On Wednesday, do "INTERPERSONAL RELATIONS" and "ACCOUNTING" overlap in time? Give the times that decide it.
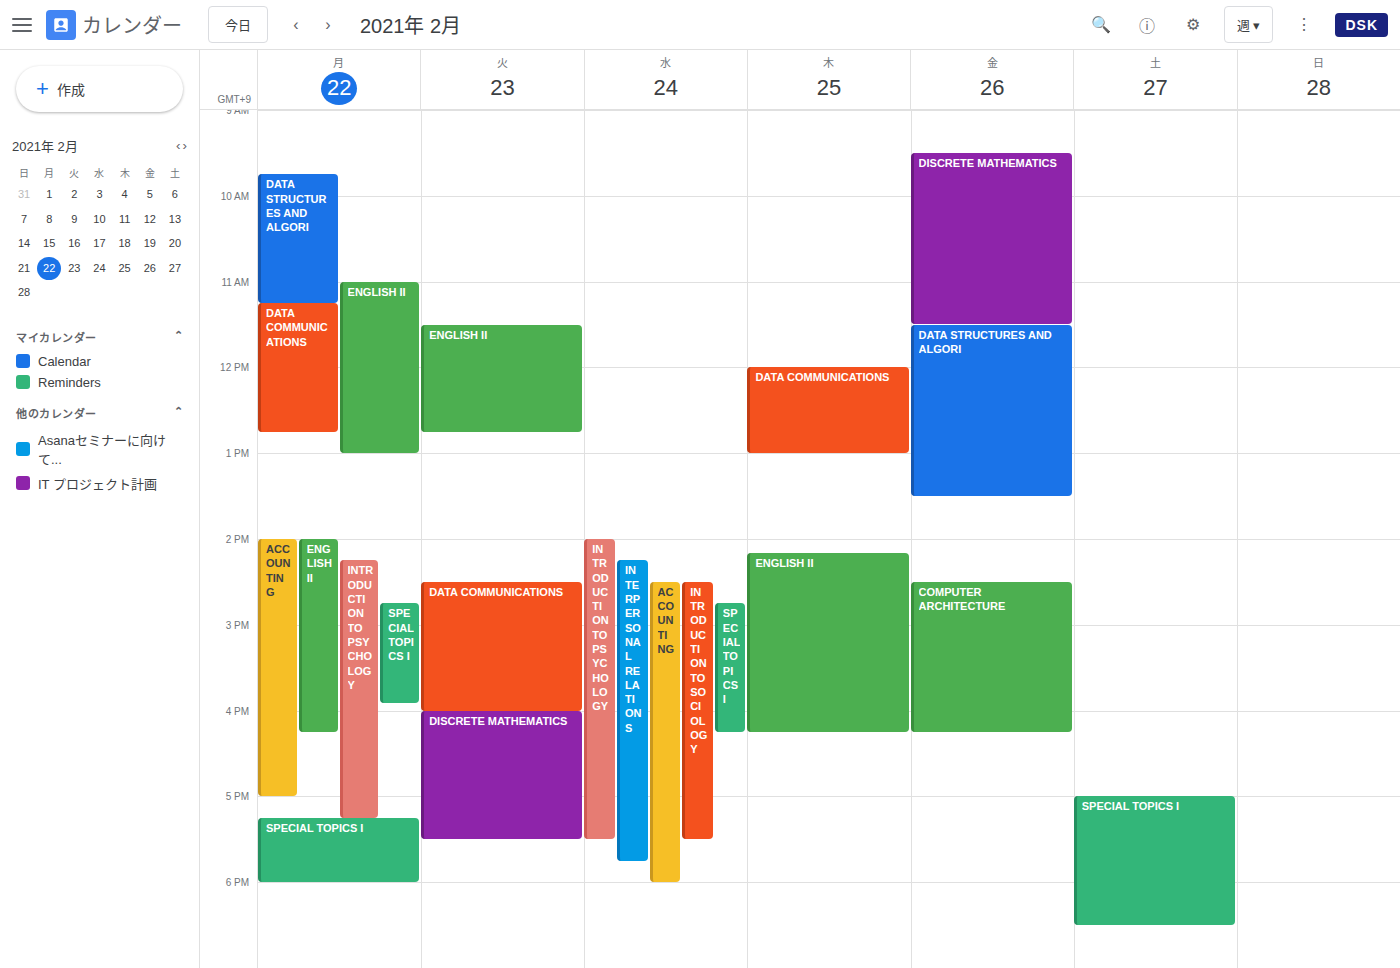
"ACCOUNTING" starts at 2:30 PM, before "INTERPERSONAL RELATIONS" ends at 5:45 PM -- they overlap.